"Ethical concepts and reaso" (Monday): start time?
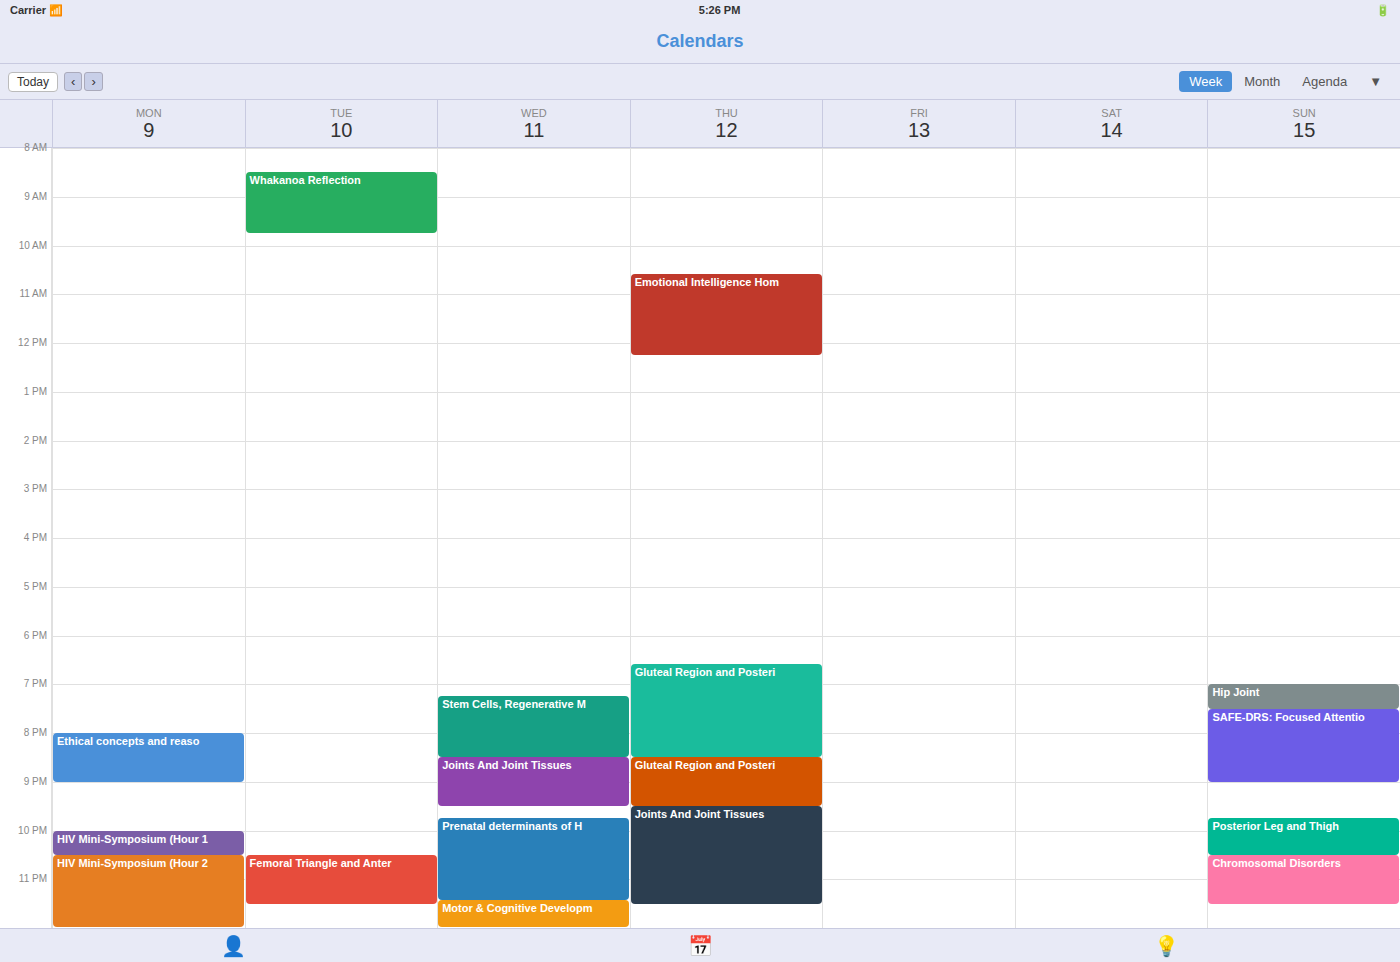
20:00